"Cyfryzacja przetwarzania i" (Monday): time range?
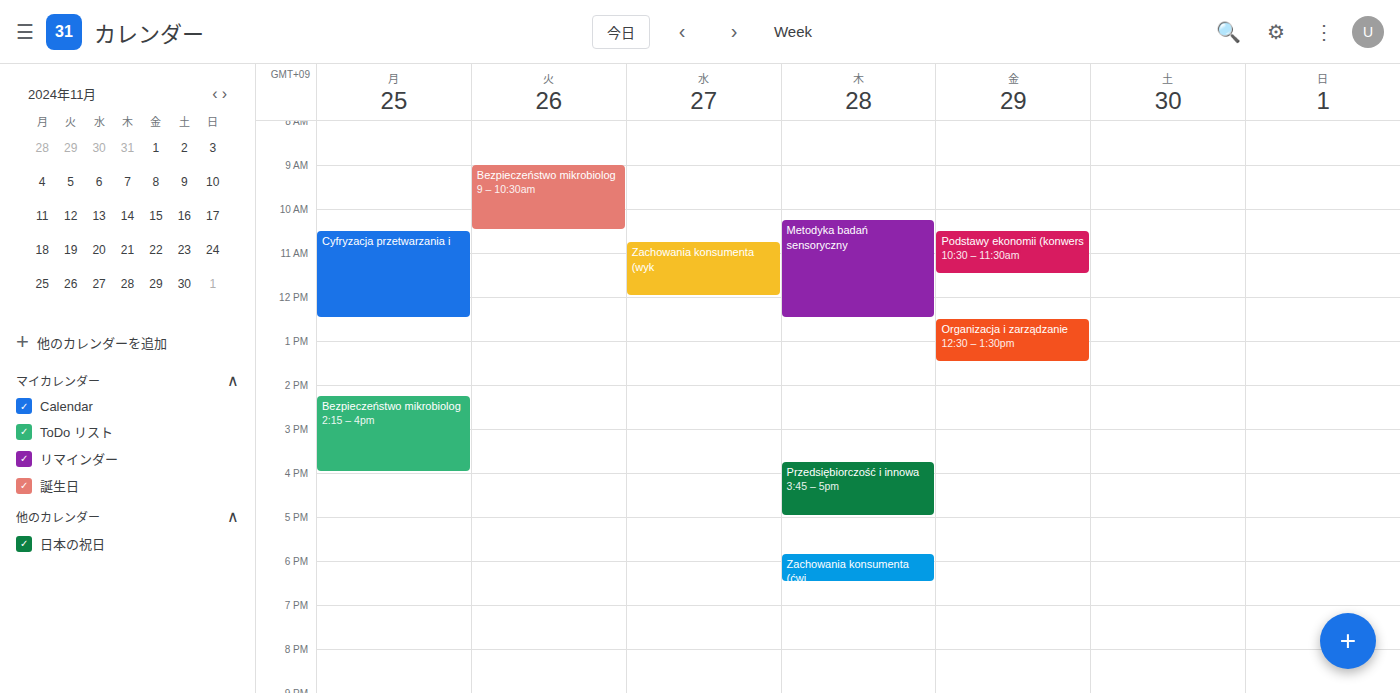
10:30 AM to 12:30 PM